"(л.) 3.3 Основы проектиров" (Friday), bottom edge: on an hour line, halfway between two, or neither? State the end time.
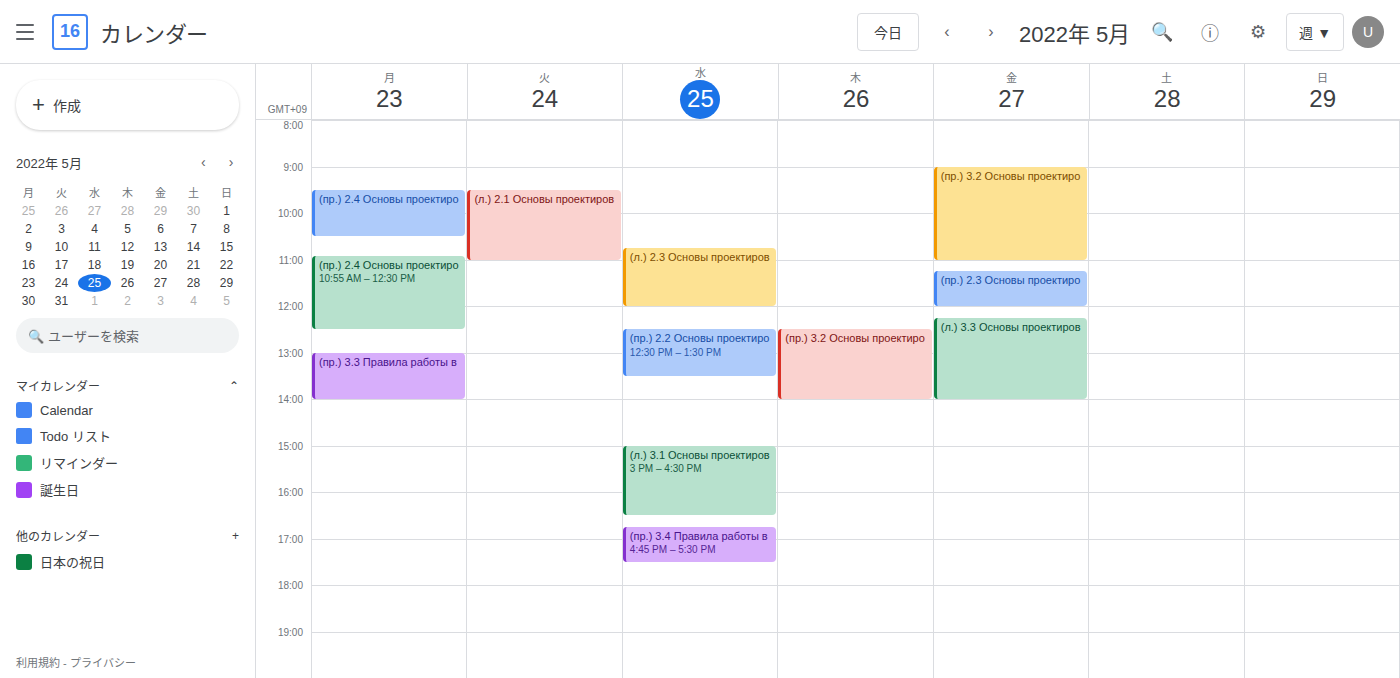
2:00 PM -- exactly on the 2 PM line.